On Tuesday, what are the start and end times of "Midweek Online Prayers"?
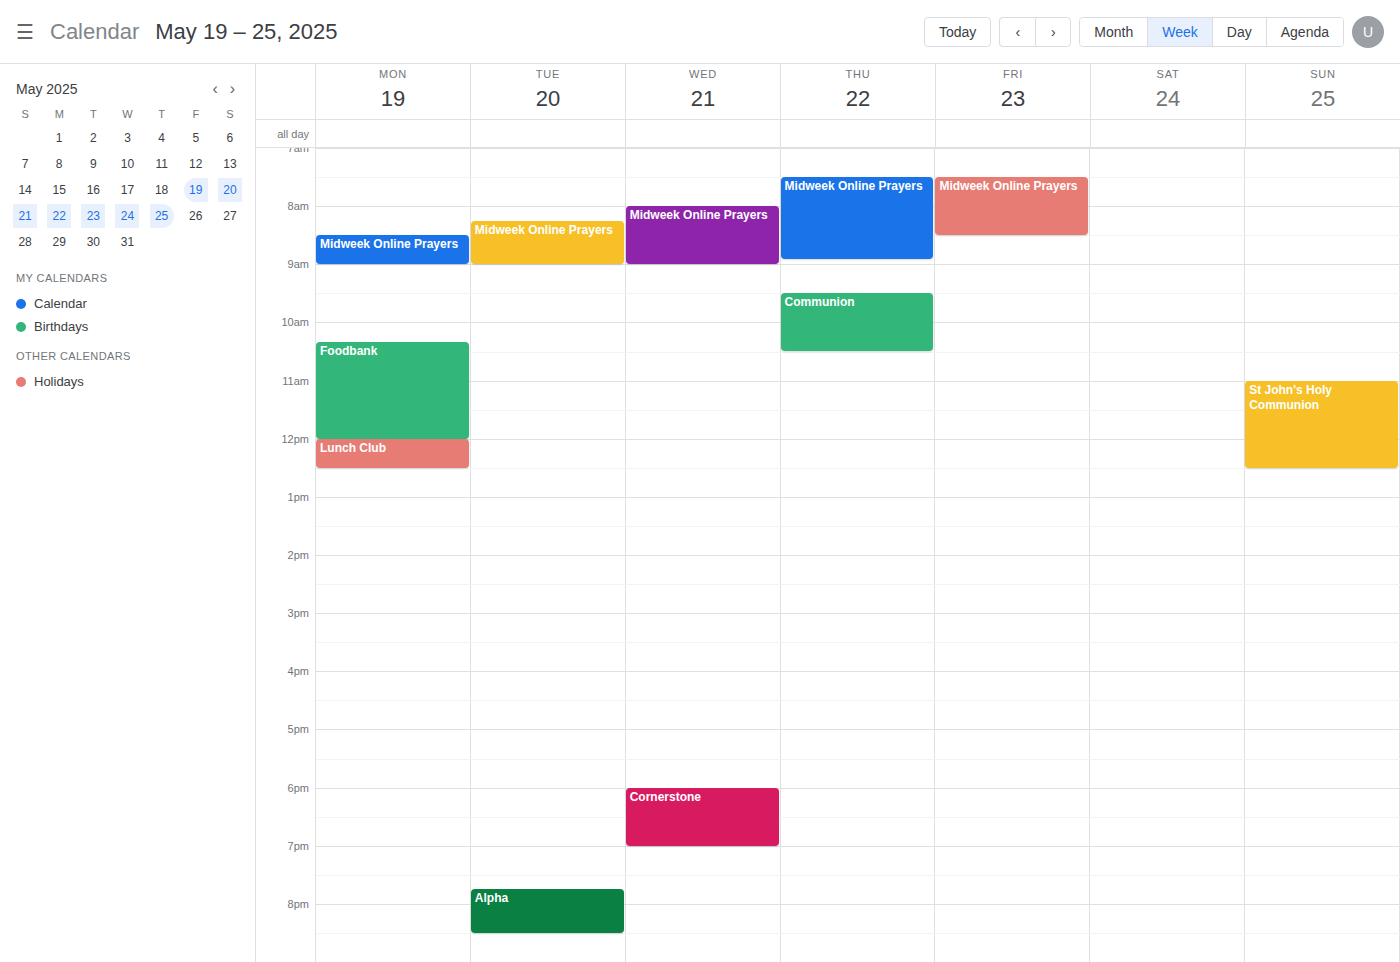
8:15 AM to 9:00 AM